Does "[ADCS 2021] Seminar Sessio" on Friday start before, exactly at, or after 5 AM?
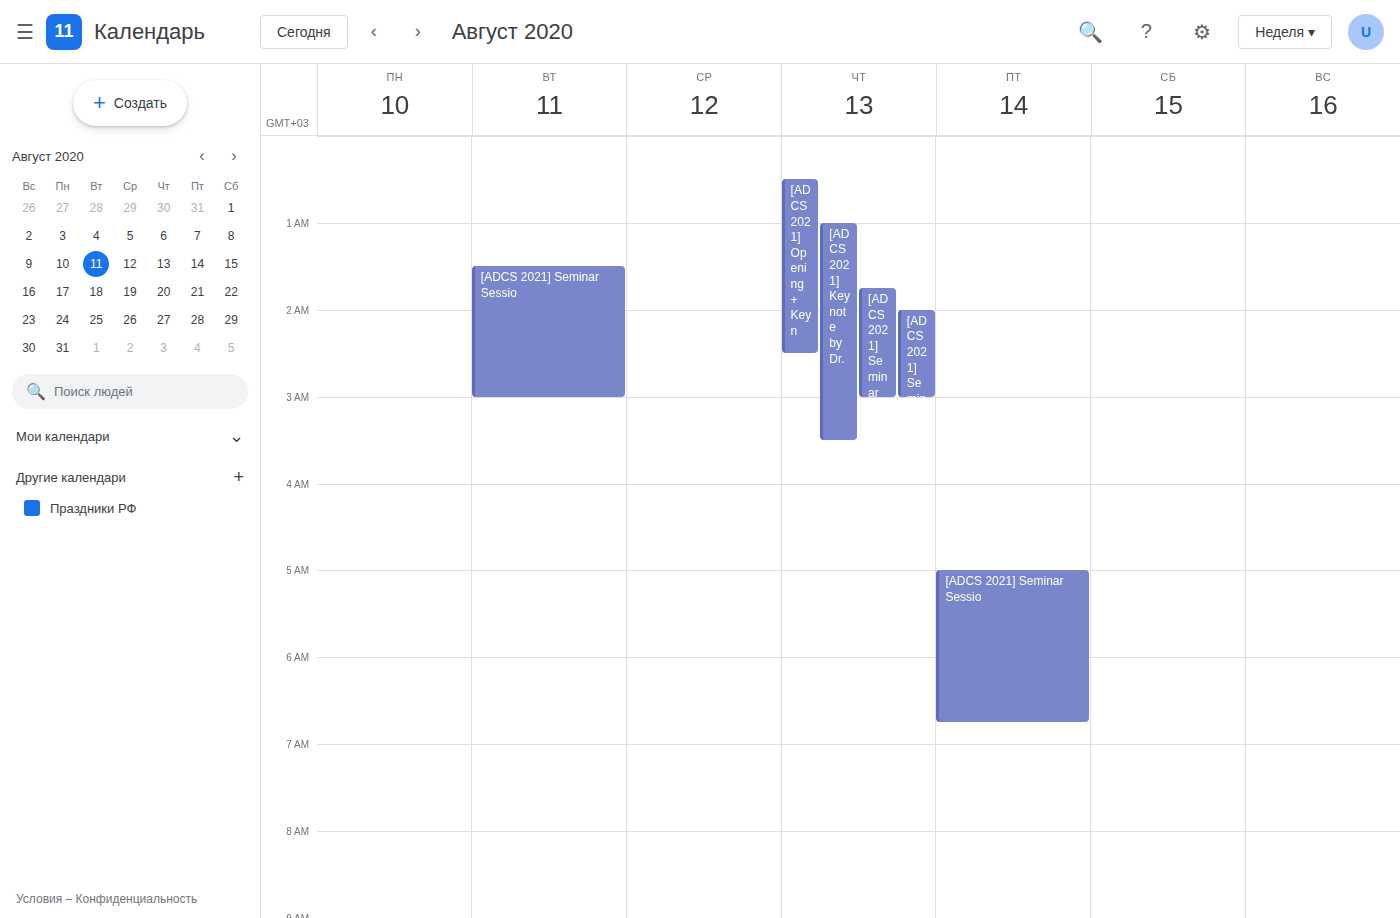
5:00 AM -- exactly at 5 AM, on the 5 AM line.